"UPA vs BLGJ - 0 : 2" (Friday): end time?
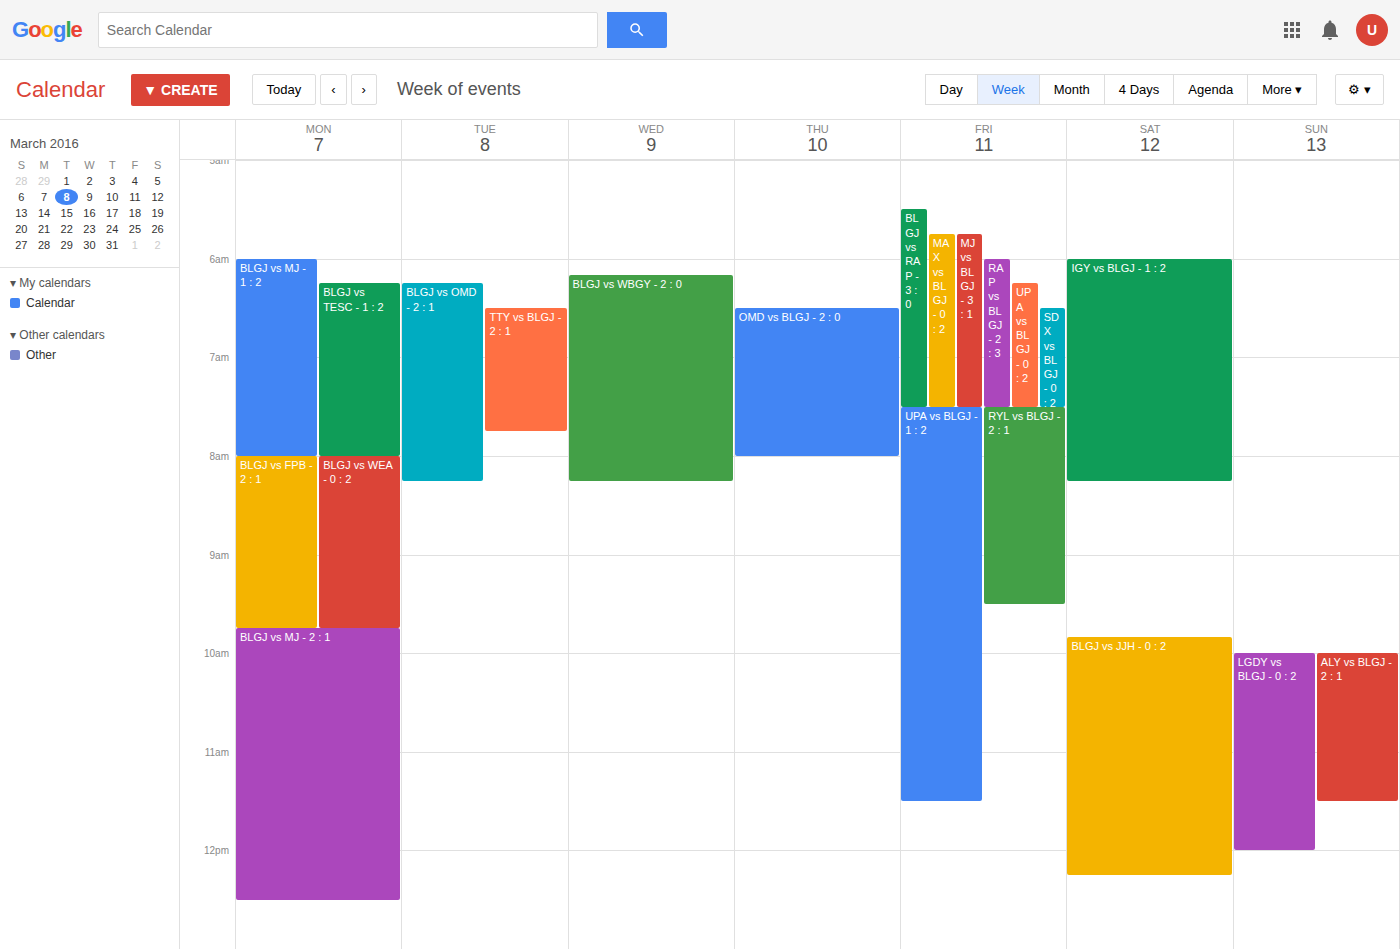
7:30 AM